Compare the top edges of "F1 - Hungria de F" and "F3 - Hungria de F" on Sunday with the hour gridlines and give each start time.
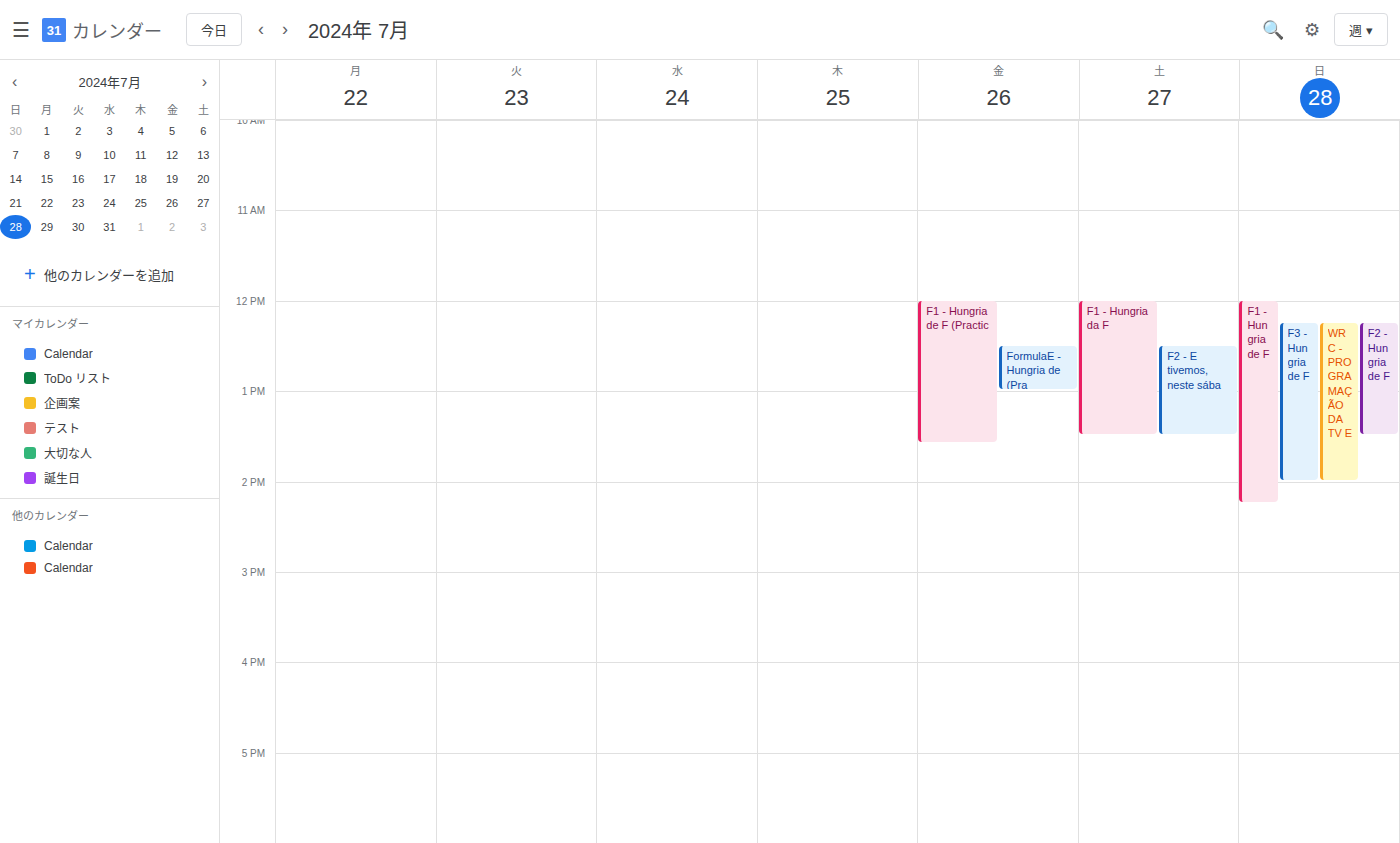
"F1 - Hungria de F": 12:00 PM, exactly on the 12 PM line. "F3 - Hungria de F": 12:15 PM, neither: a quarter of the way from the 12 PM line to the 1 PM line.